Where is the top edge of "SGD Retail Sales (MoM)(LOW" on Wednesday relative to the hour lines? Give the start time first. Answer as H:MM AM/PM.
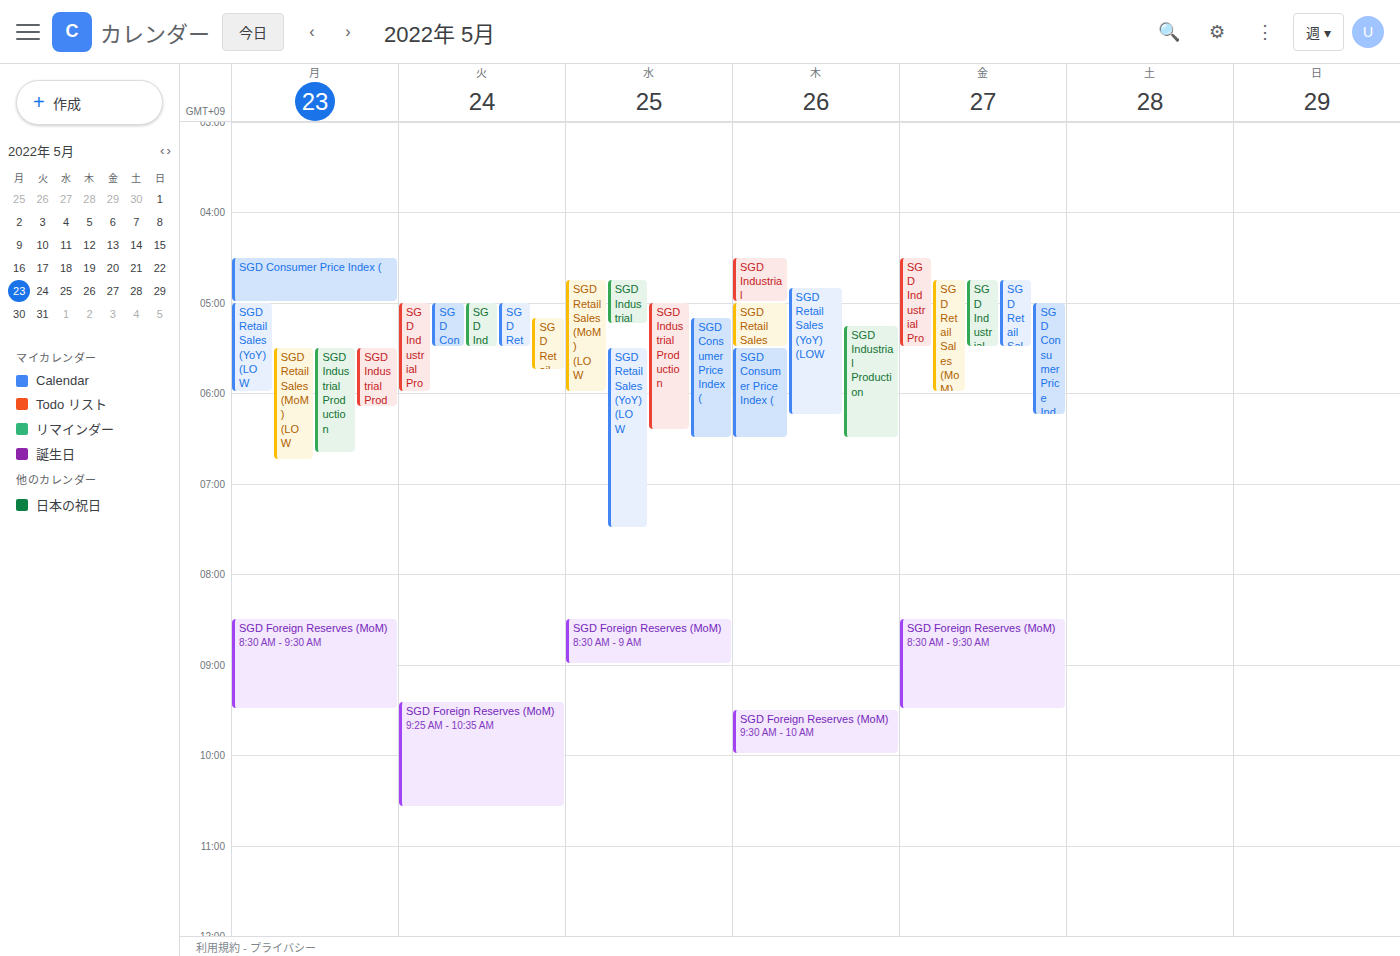
4:45 AM -- neither: three quarters of the way from the 4 AM line to the 5 AM line.